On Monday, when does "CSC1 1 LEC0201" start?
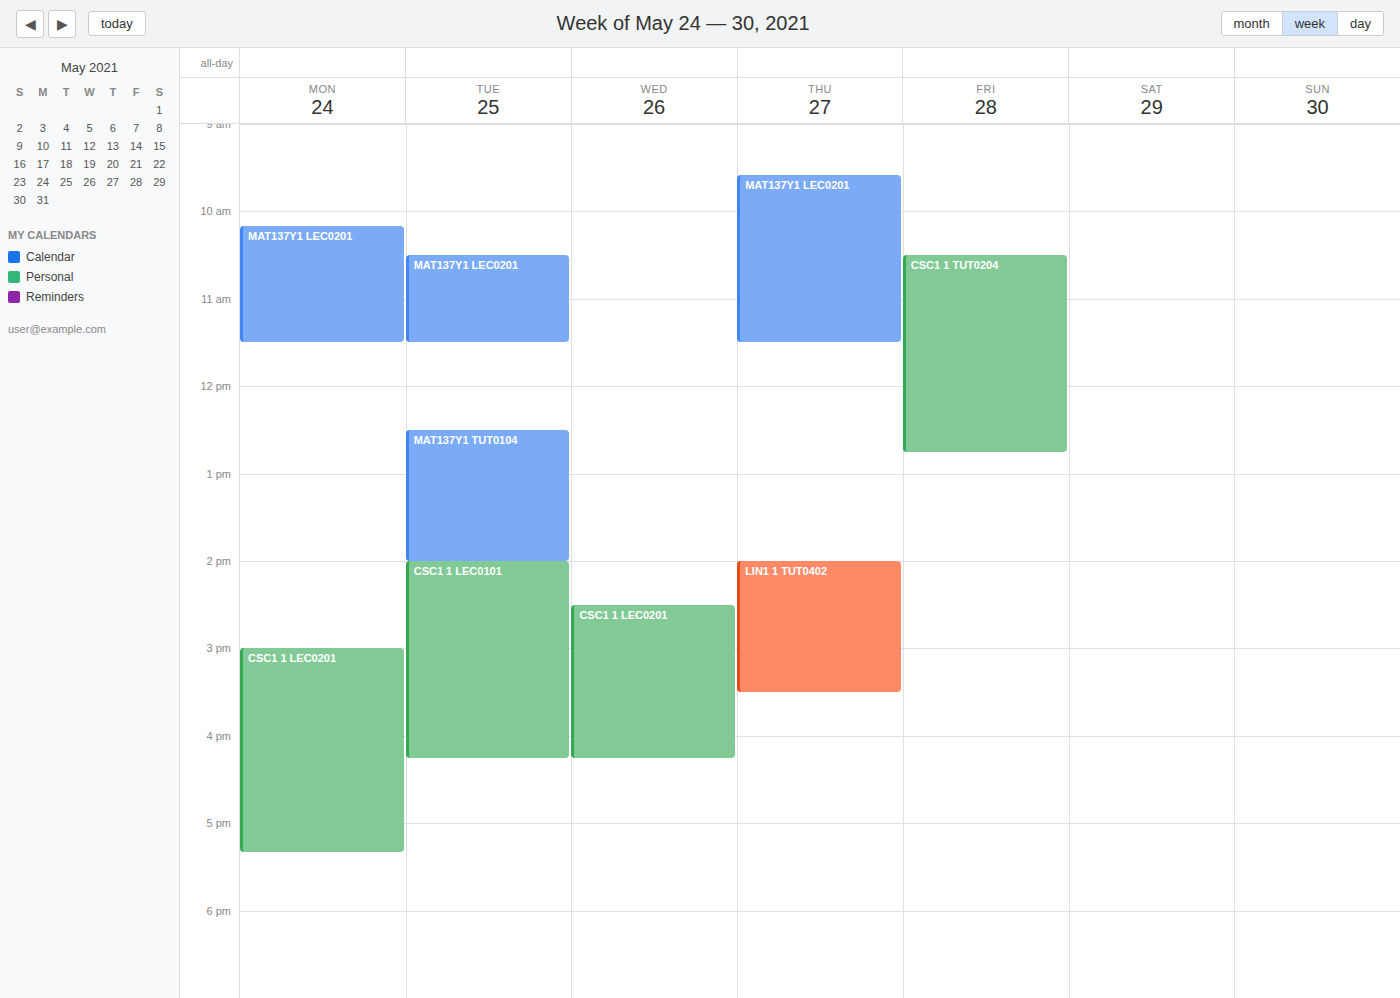
3:00 PM